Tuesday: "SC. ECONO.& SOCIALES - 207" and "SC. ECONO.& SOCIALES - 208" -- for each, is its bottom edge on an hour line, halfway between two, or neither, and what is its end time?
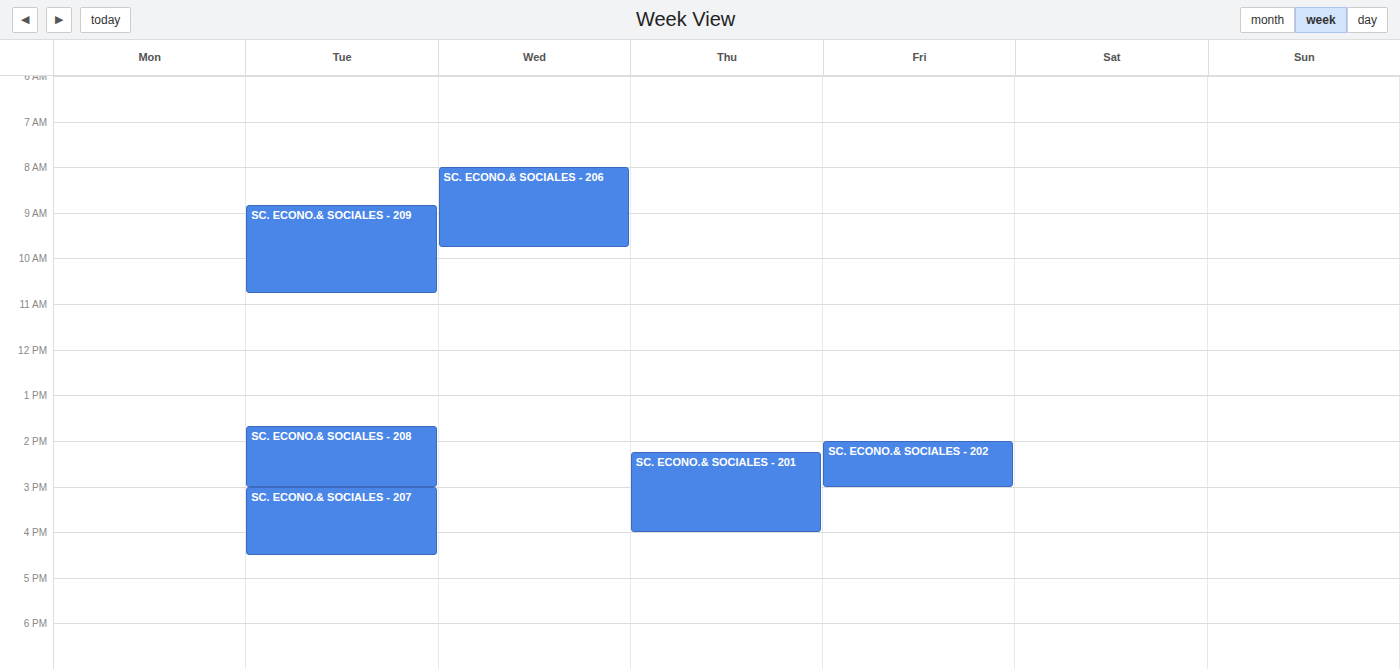
"SC. ECONO.& SOCIALES - 207": 4:30 PM, halfway between the 4 PM and 5 PM lines. "SC. ECONO.& SOCIALES - 208": 3:00 PM, exactly on the 3 PM line.